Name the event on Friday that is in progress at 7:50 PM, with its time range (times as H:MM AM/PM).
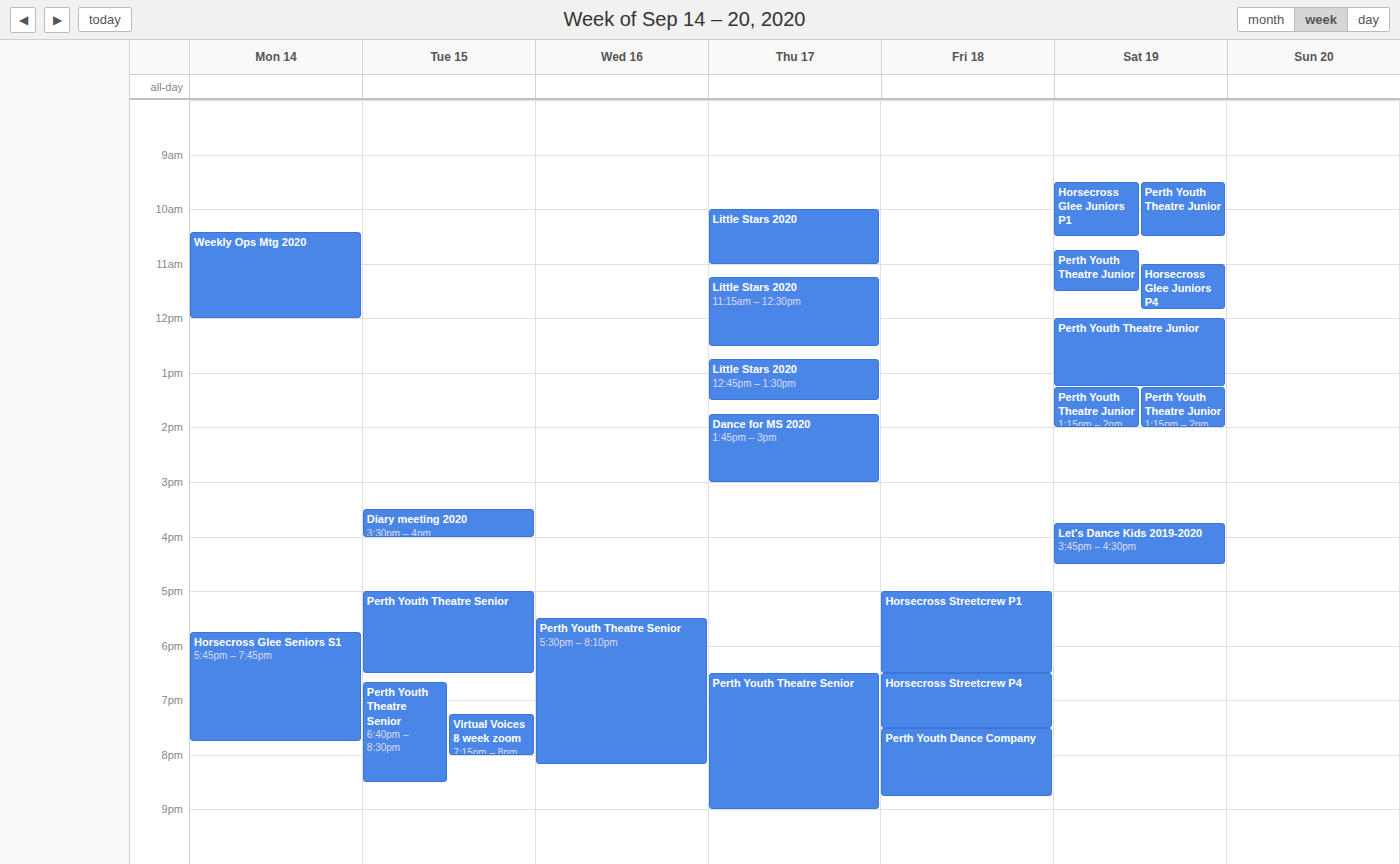
"Perth Youth Dance Company", 7:30 PM to 8:45 PM